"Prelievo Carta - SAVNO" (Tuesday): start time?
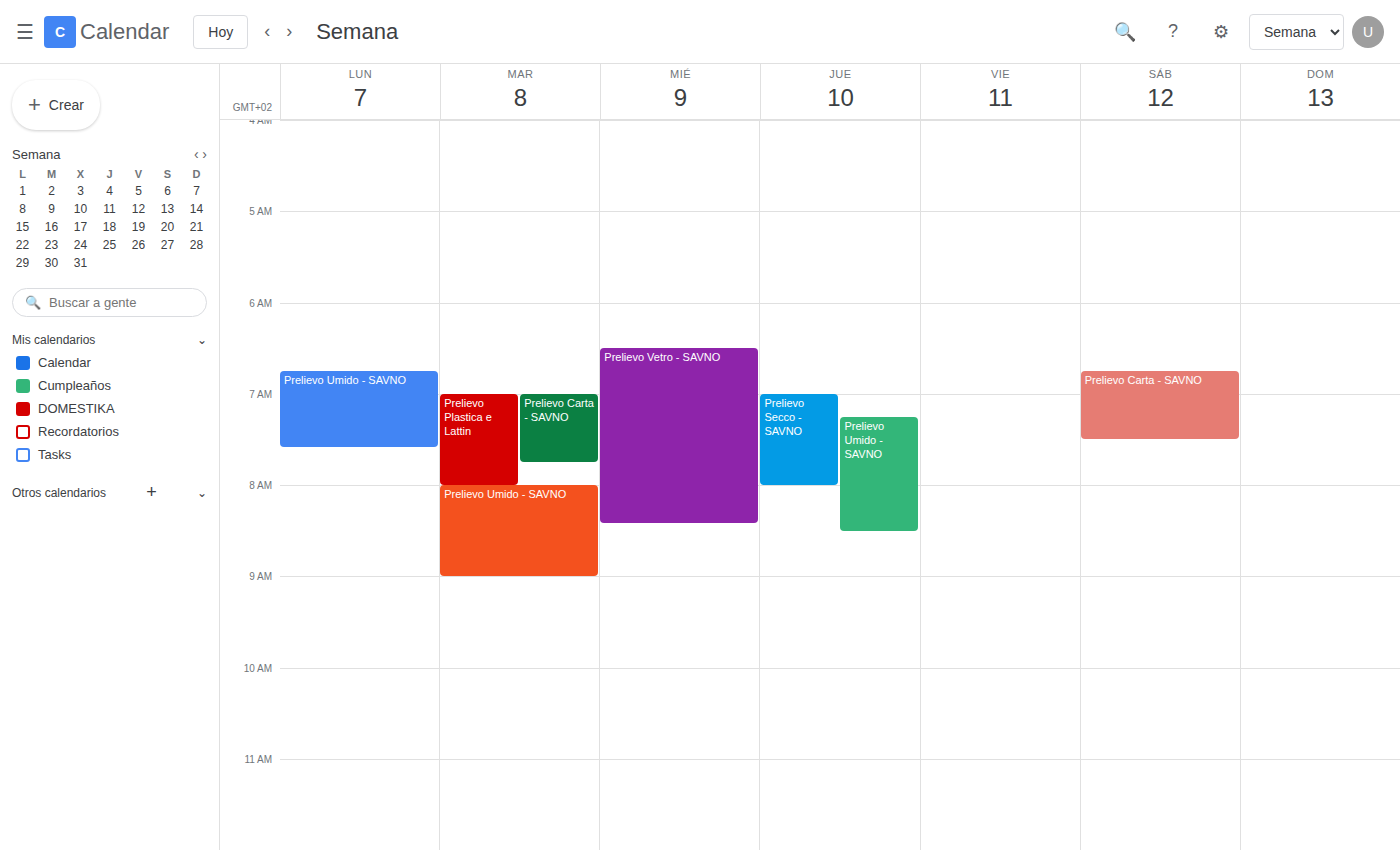
7:00 AM